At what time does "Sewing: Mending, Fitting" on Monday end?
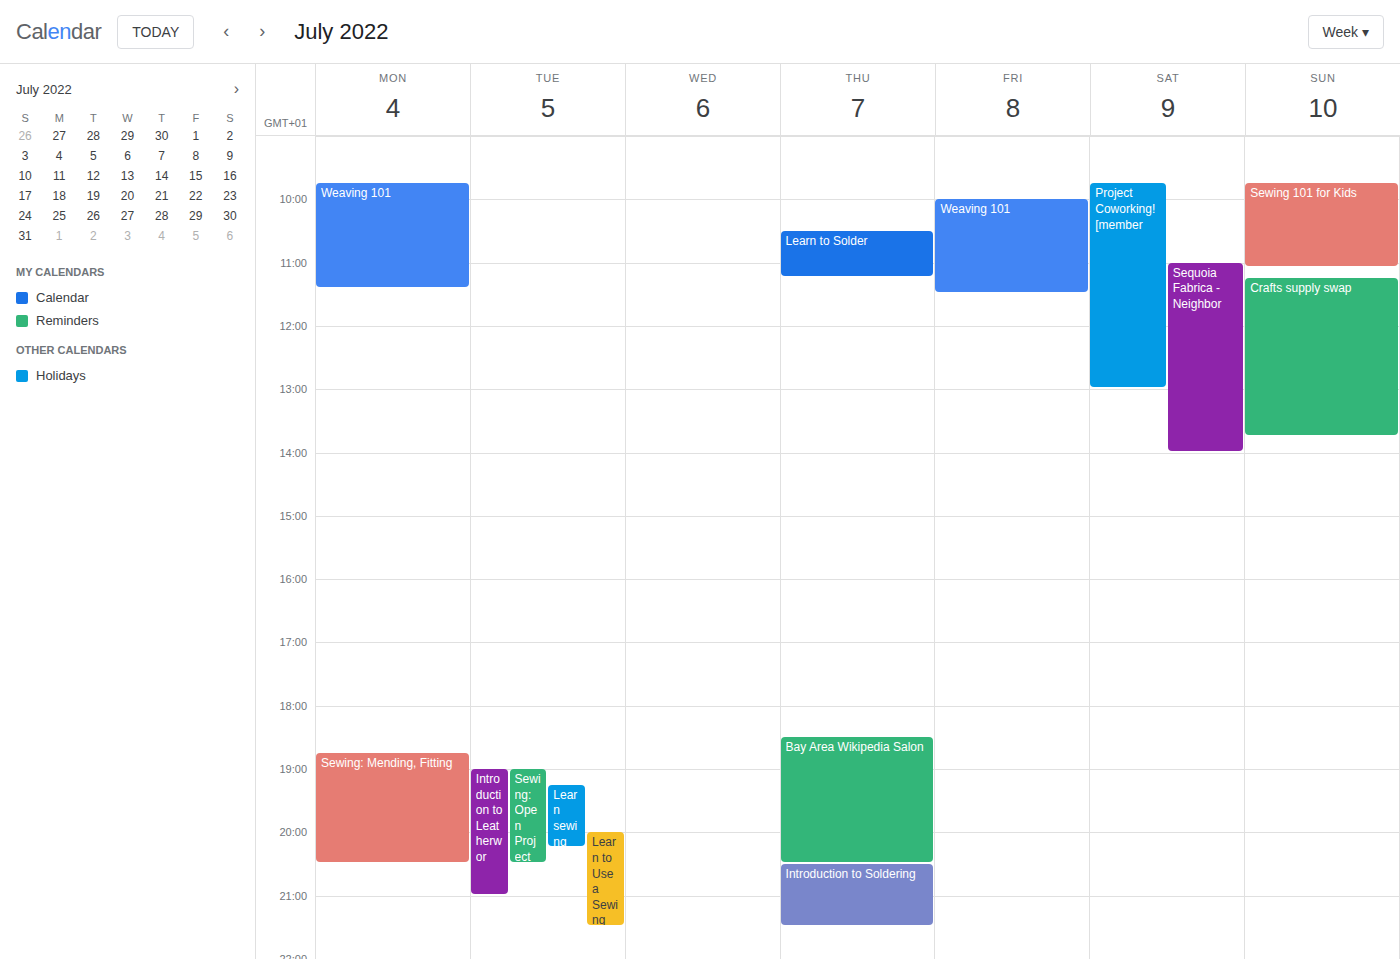
8:30 PM